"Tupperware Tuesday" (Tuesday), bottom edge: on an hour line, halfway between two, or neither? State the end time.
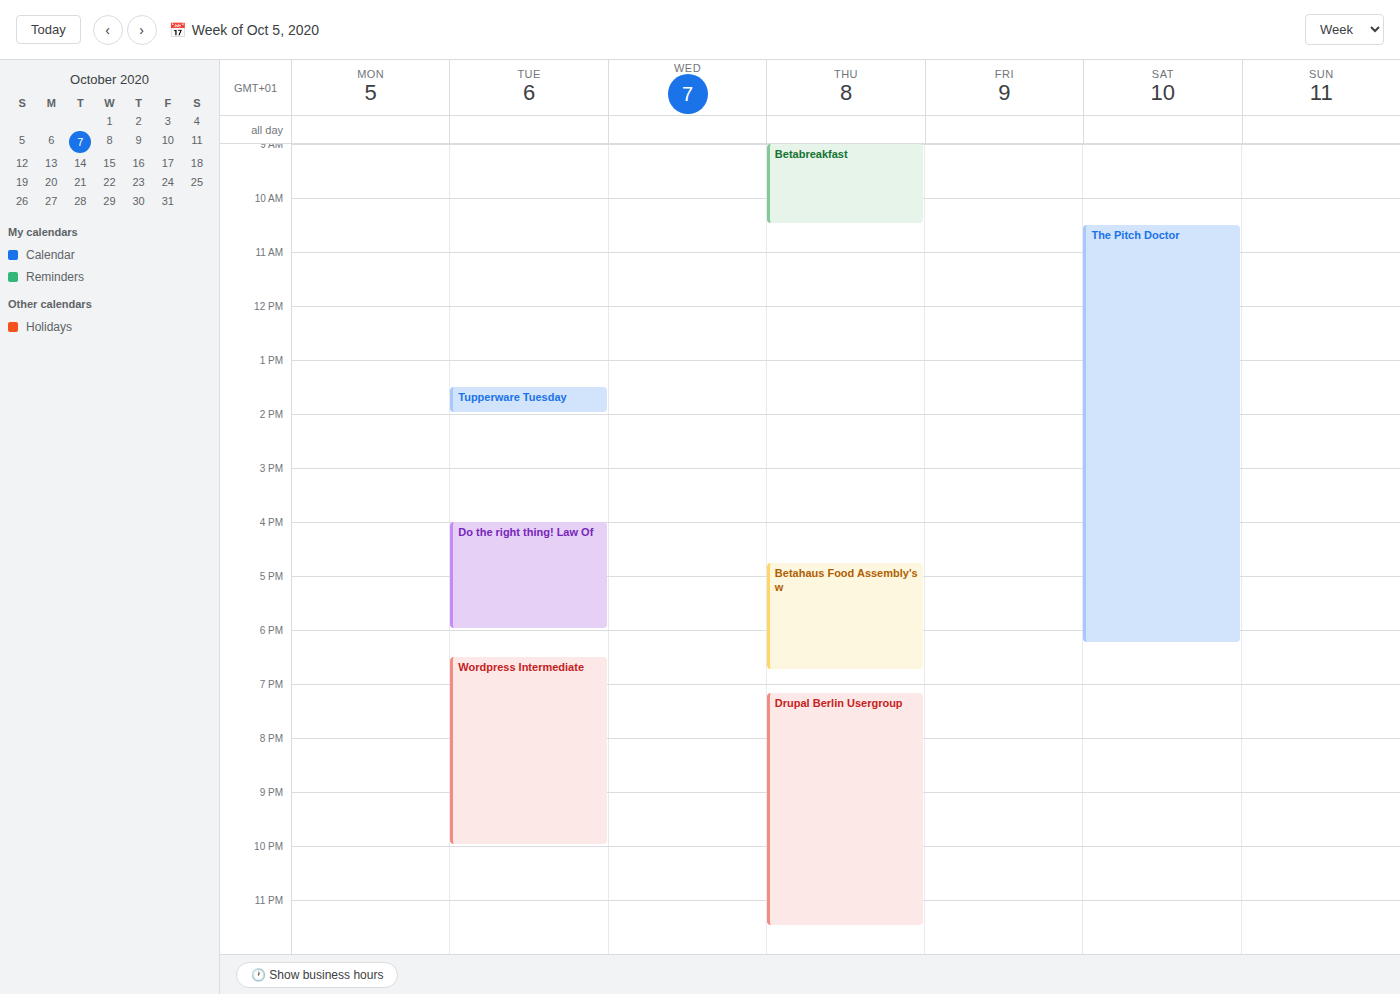
2:00 PM -- exactly on the 2 PM line.